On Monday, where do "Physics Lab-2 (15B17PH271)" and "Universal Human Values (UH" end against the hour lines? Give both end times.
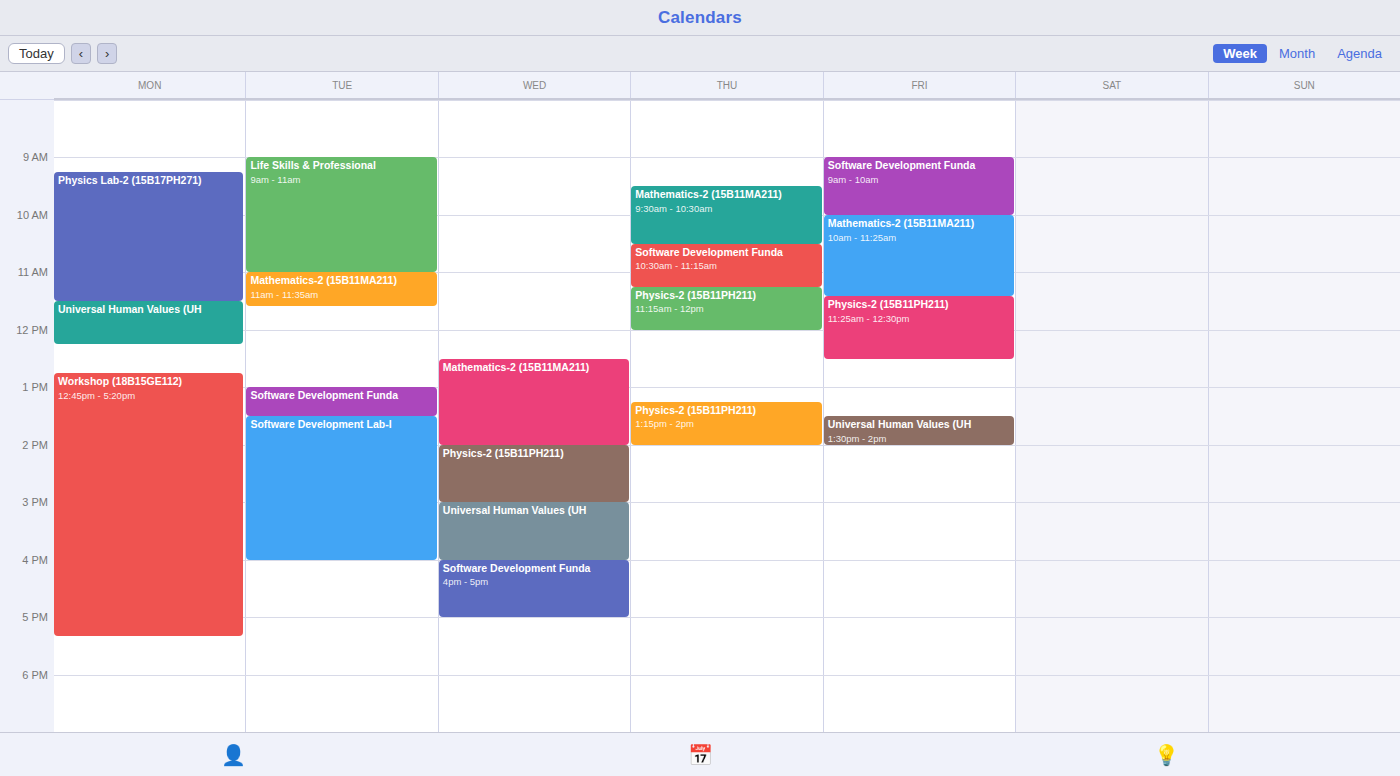
"Physics Lab-2 (15B17PH271)": 11:30 AM, halfway between the 11 AM and 12 PM lines. "Universal Human Values (UH": 12:15 PM, neither: a quarter of the way from the 12 PM line to the 1 PM line.